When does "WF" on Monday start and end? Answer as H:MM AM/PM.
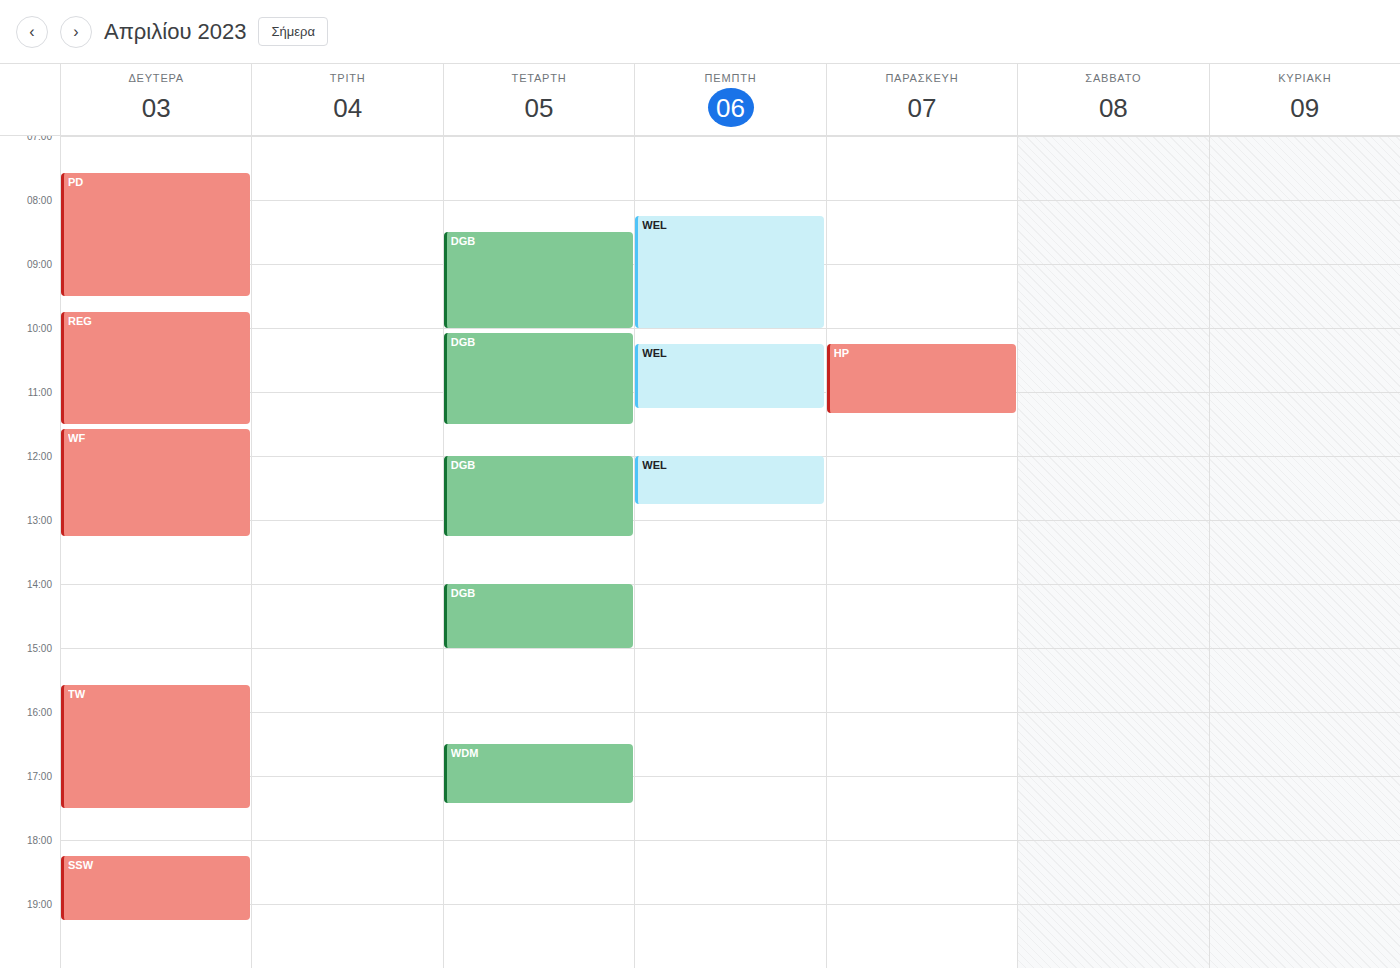
11:35 AM to 1:15 PM